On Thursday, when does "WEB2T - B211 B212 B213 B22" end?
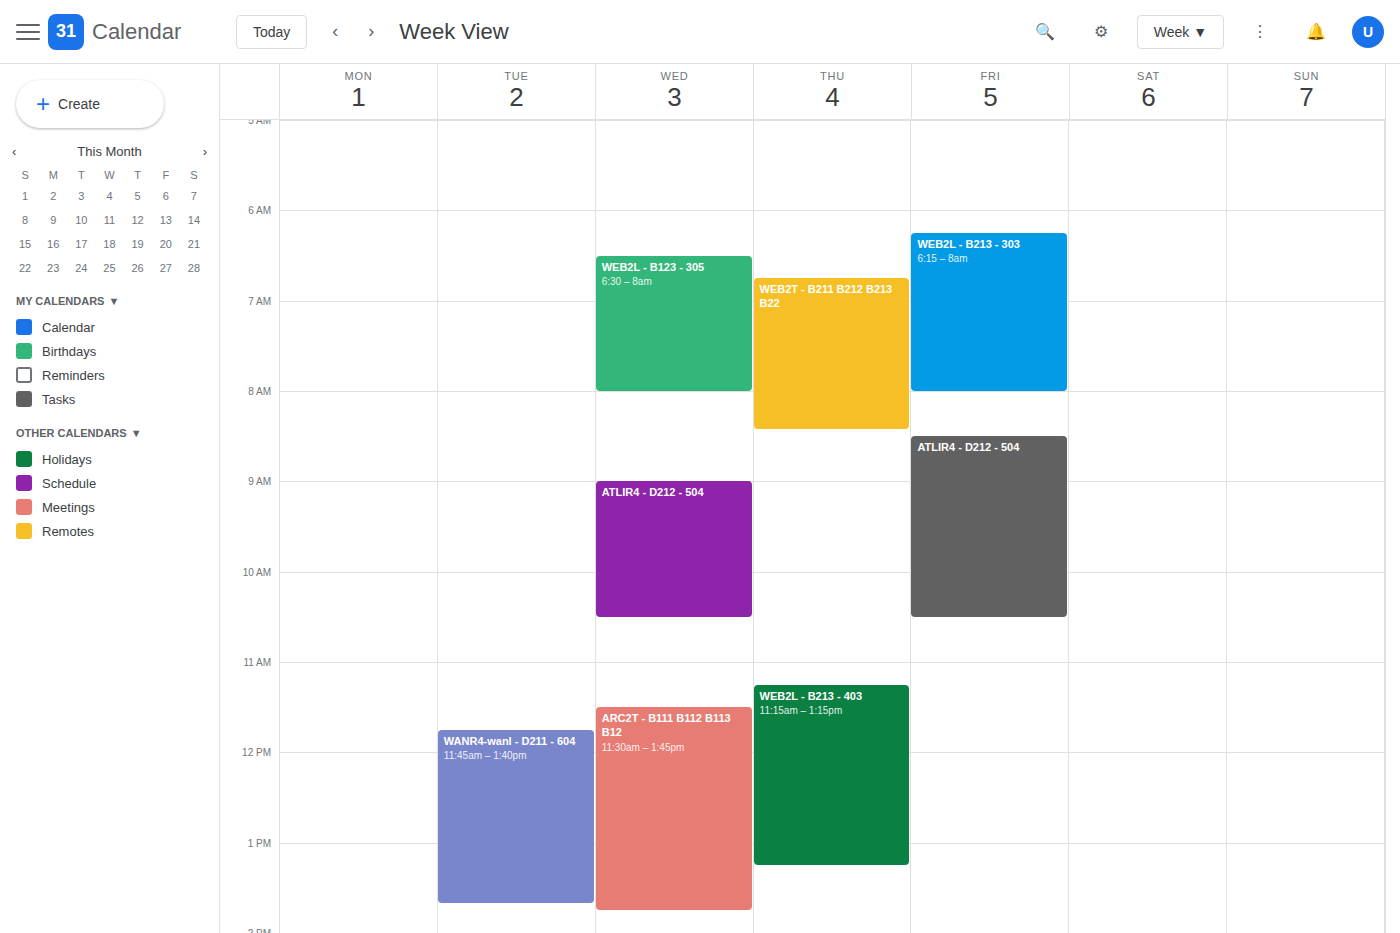
8:25 AM